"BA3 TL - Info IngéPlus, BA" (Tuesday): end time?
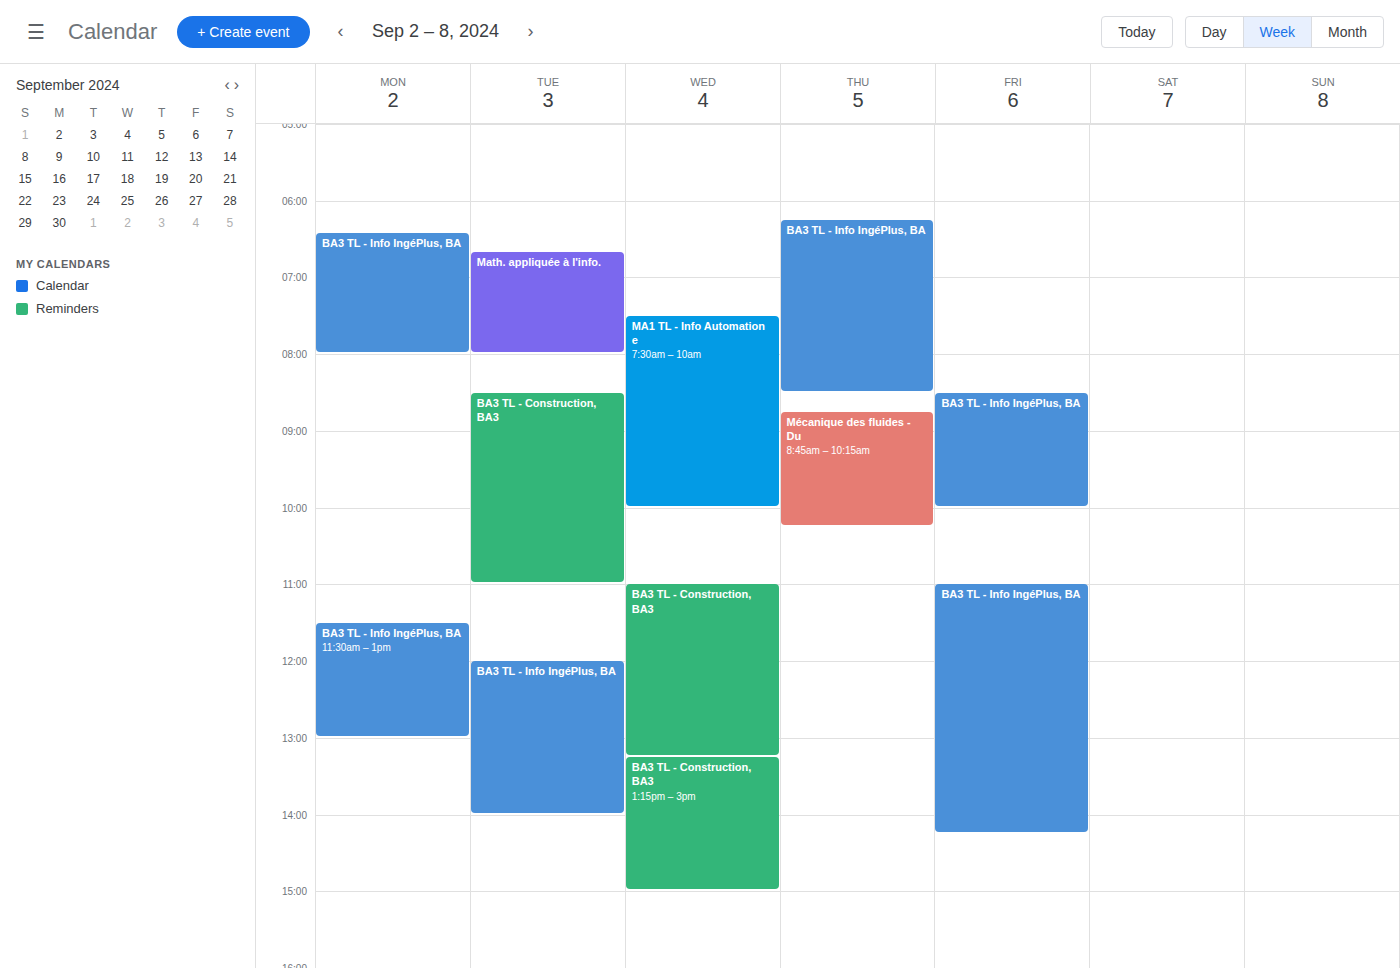
2:00 PM